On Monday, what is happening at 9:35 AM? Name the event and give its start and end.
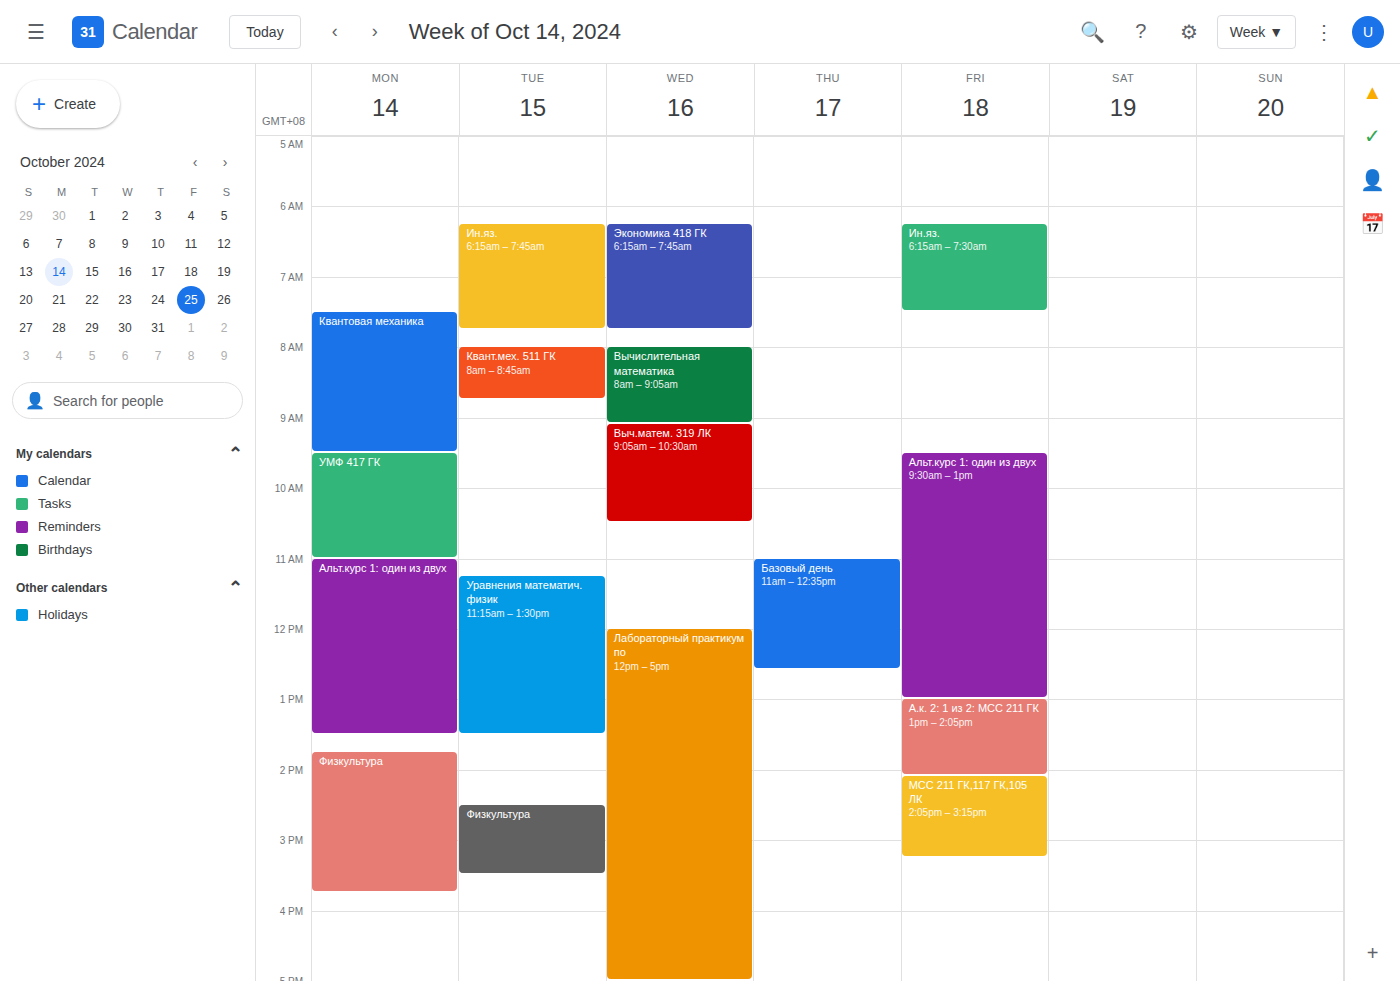
"УМФ 417 ГК", 9:30 AM to 11:00 AM